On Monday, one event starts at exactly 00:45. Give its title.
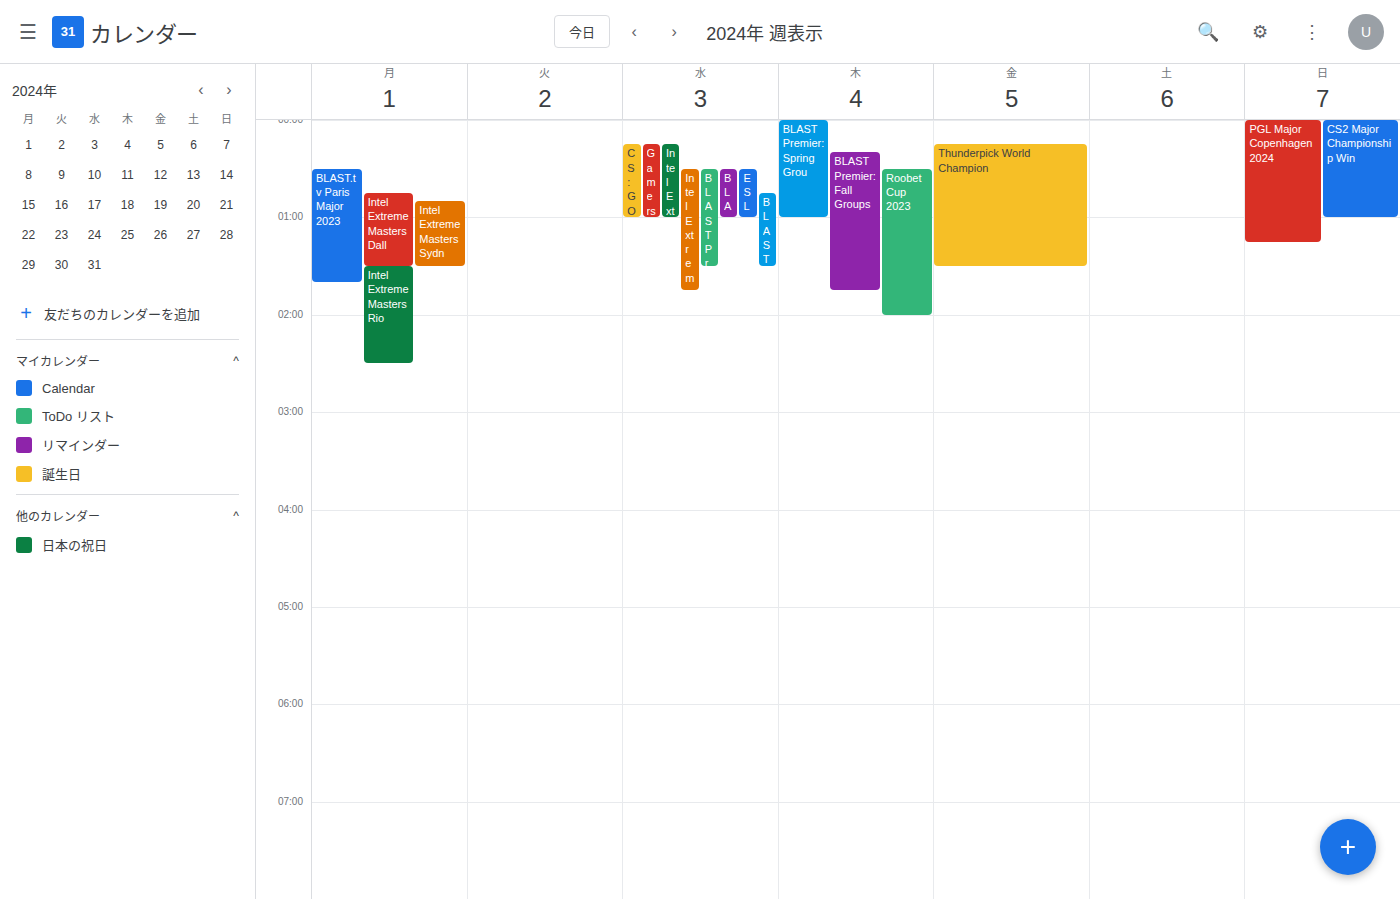
"Intel Extreme Masters Dall"